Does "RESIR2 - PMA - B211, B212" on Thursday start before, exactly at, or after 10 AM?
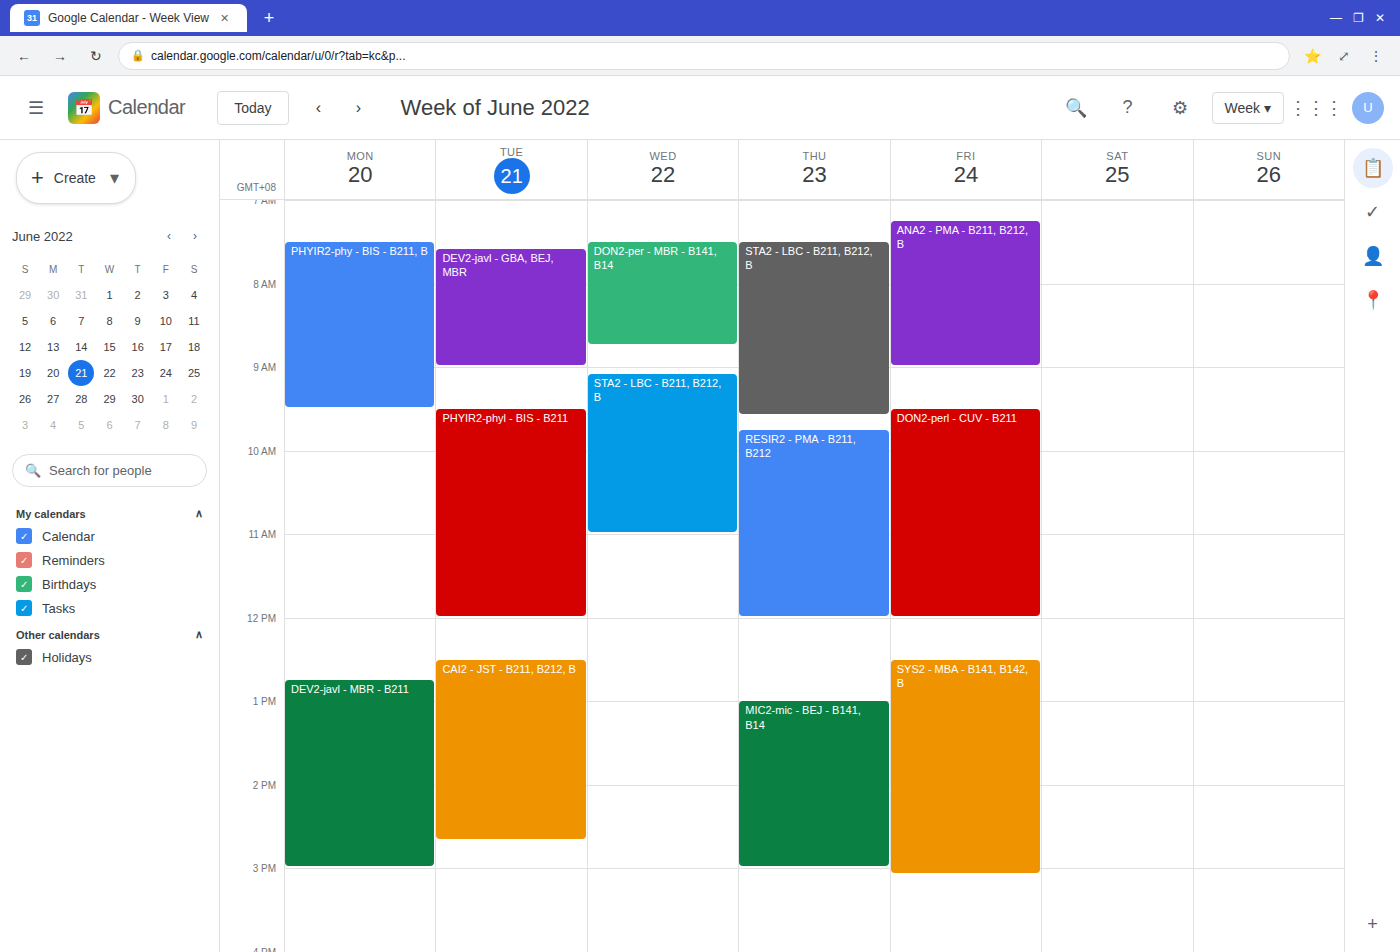
9:45 AM -- before 10 AM, 15 minutes above the 10 AM line.